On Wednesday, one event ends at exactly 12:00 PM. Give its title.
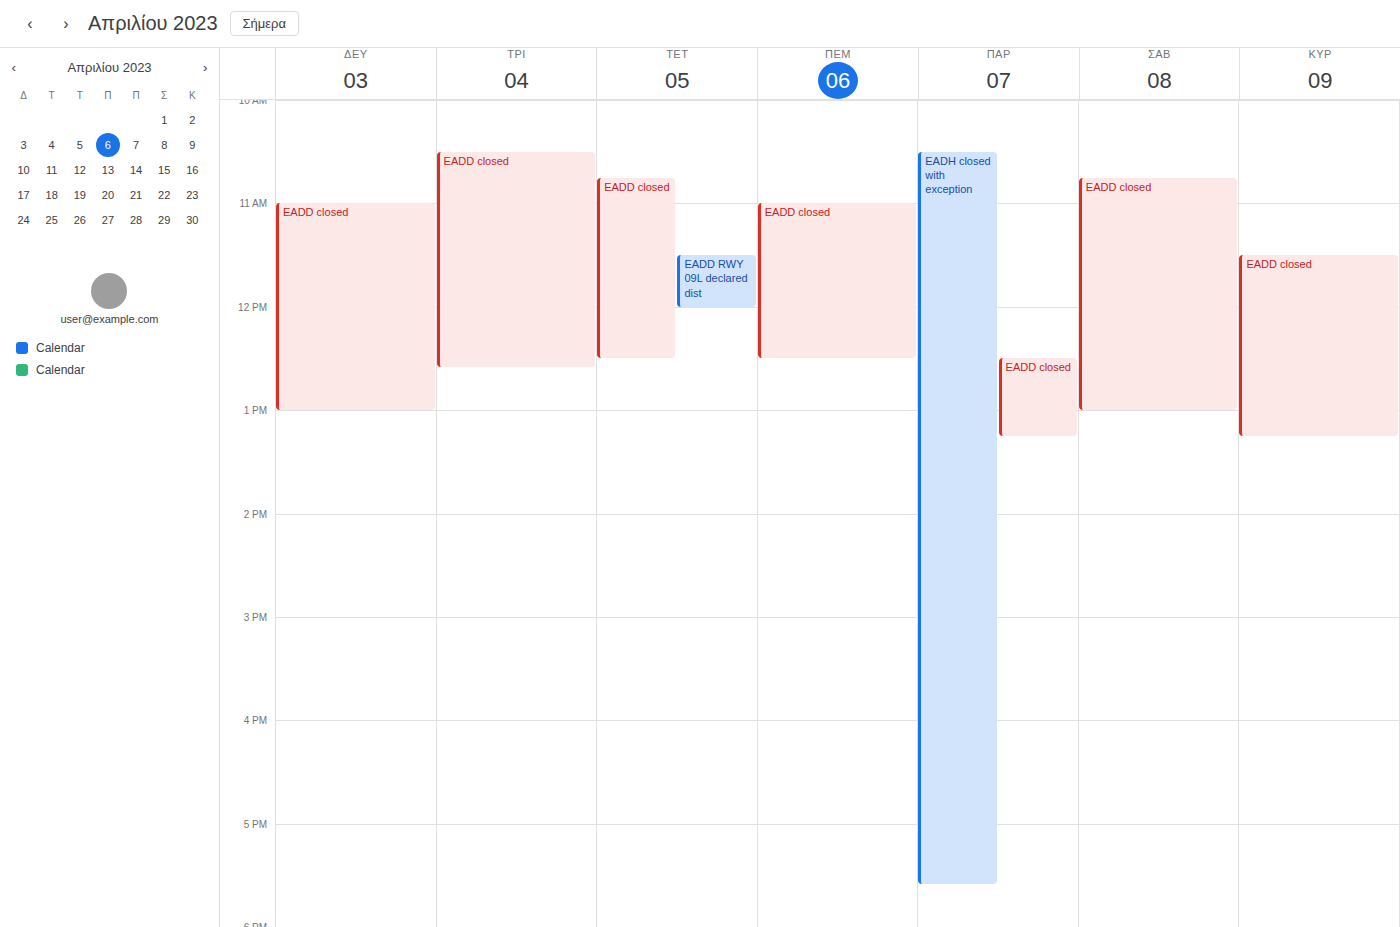
"EADD RWY 09L declared dist"